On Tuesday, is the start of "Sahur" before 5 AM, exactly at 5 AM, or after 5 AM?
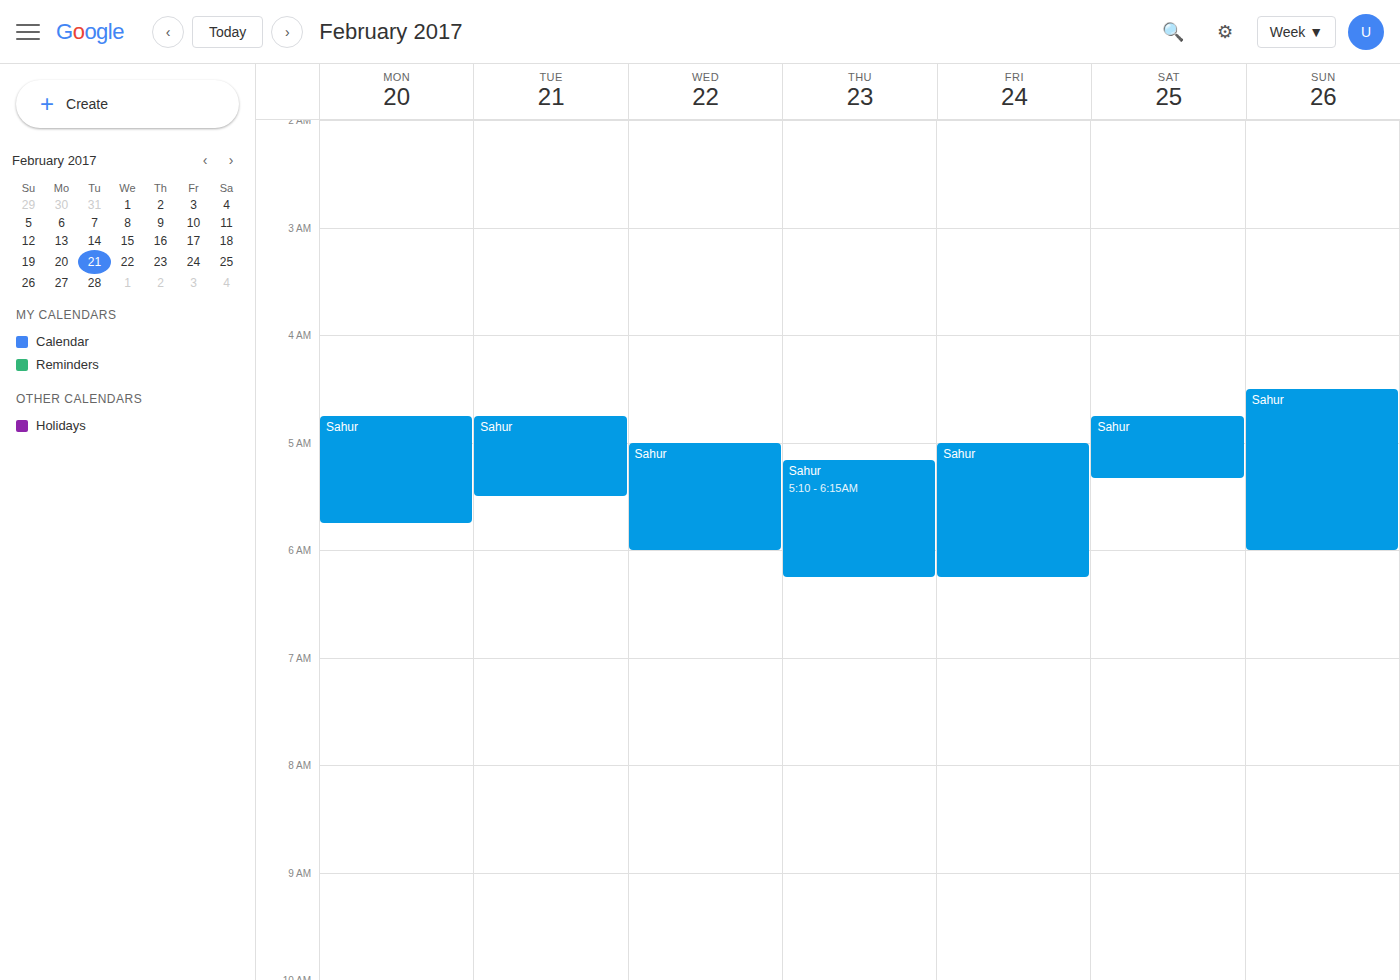
4:45 AM -- before 5 AM, 15 minutes above the 5 AM line.